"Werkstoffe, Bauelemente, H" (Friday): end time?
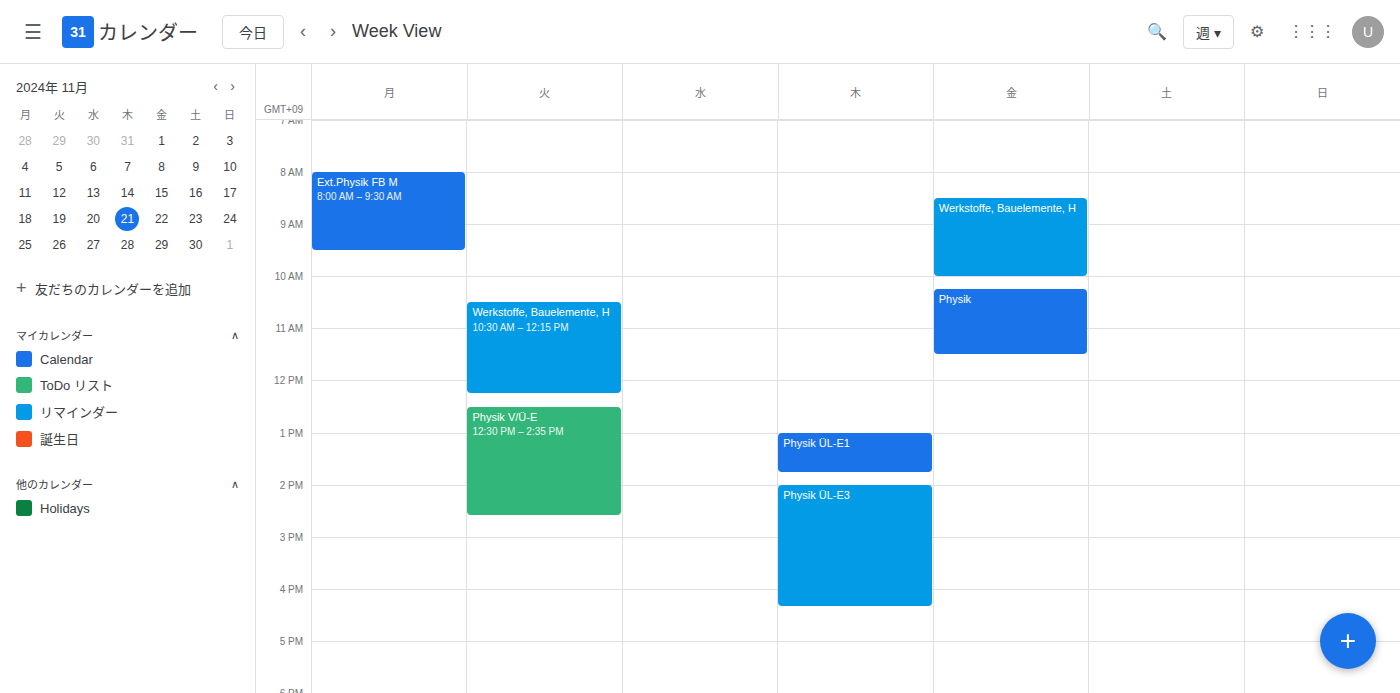
10:00 AM